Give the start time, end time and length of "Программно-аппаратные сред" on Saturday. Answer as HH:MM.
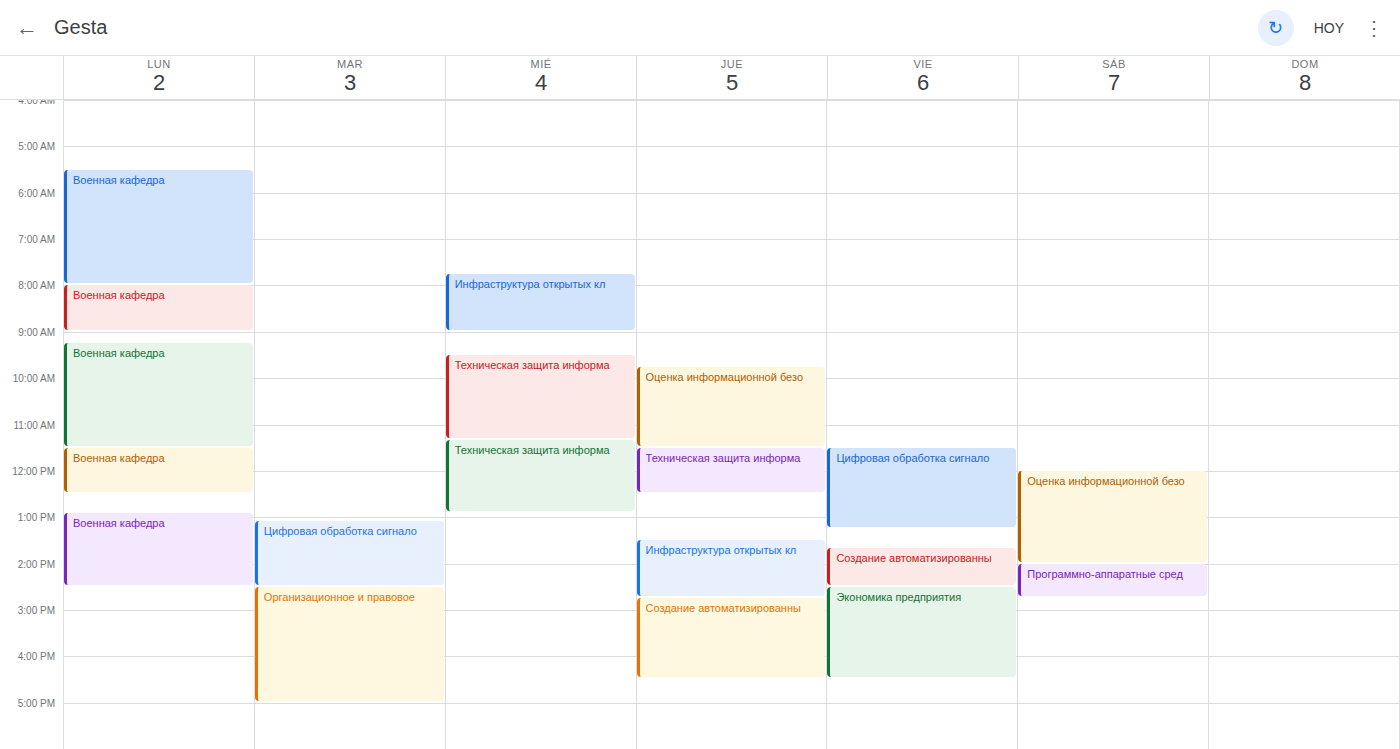
14:00 to 14:45, 45 minutes